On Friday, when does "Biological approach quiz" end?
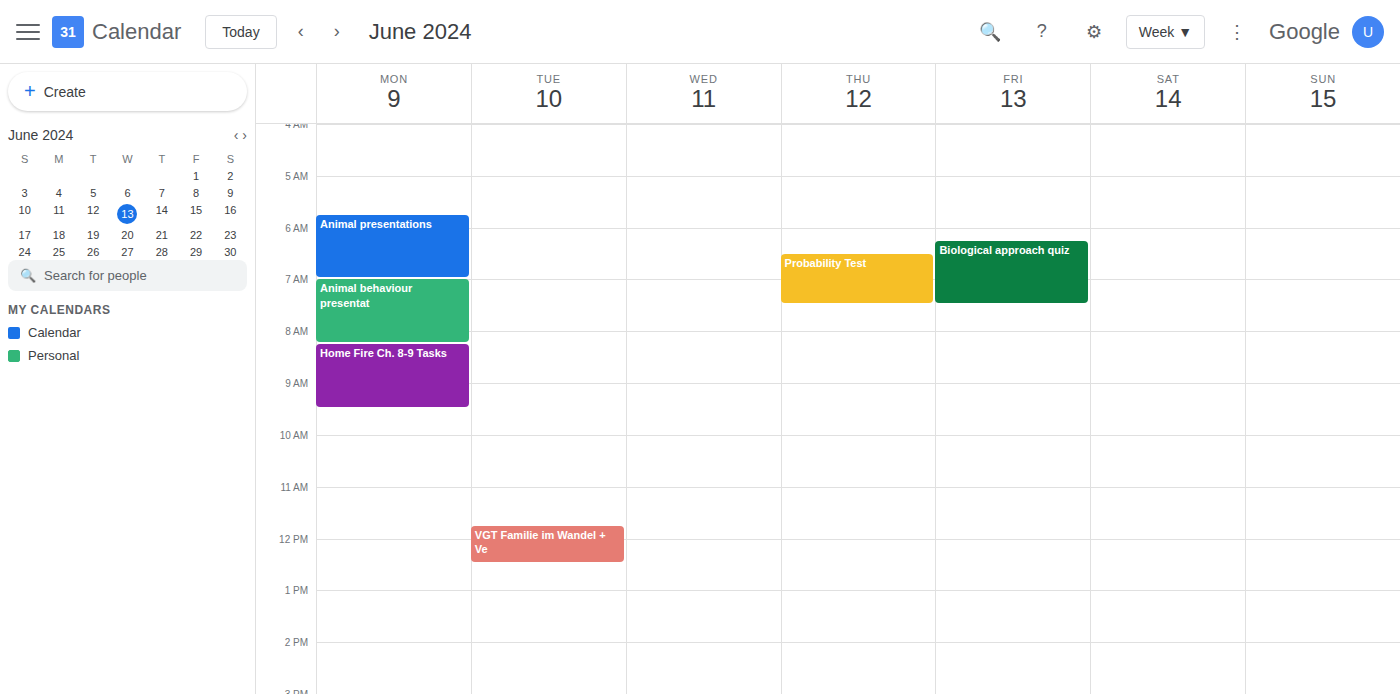
7:30 AM